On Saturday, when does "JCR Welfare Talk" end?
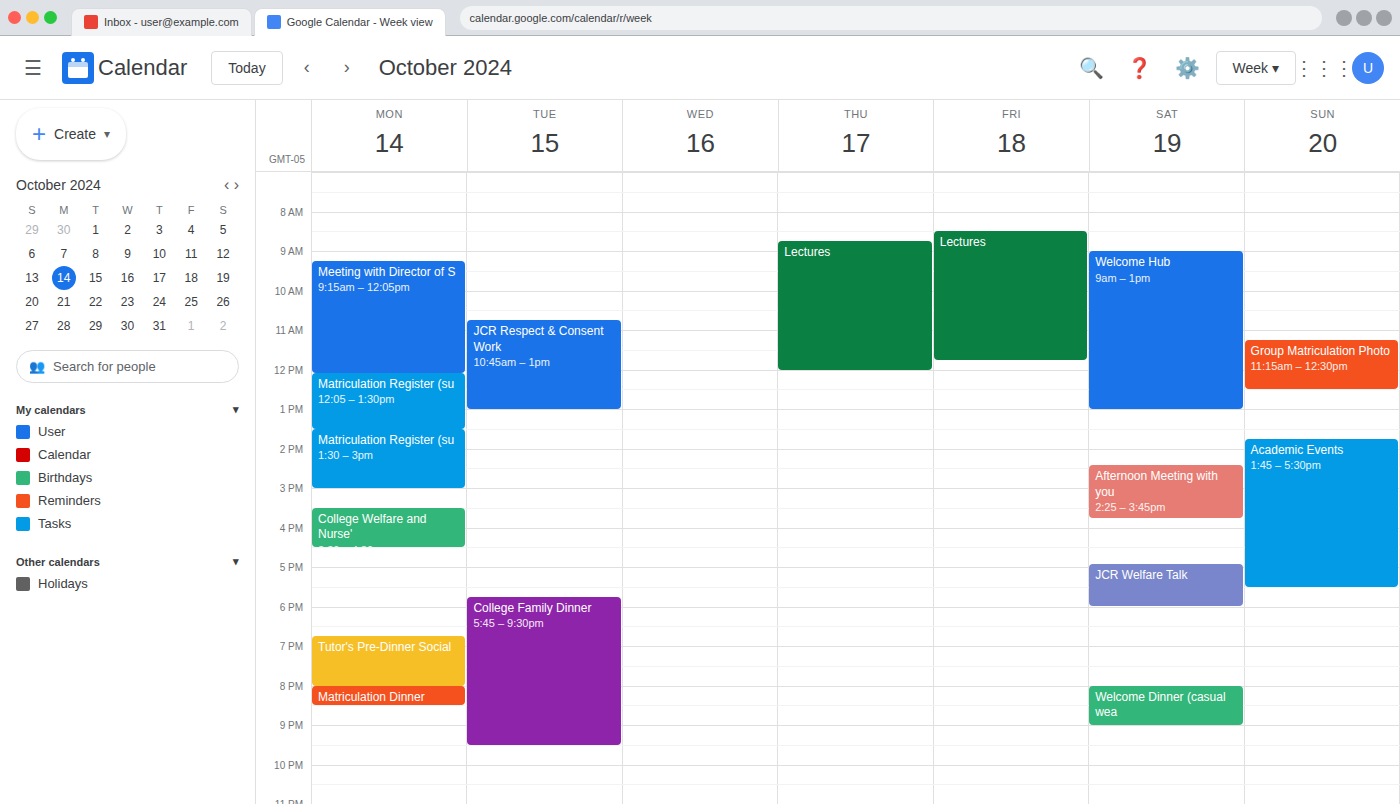
6:00 PM